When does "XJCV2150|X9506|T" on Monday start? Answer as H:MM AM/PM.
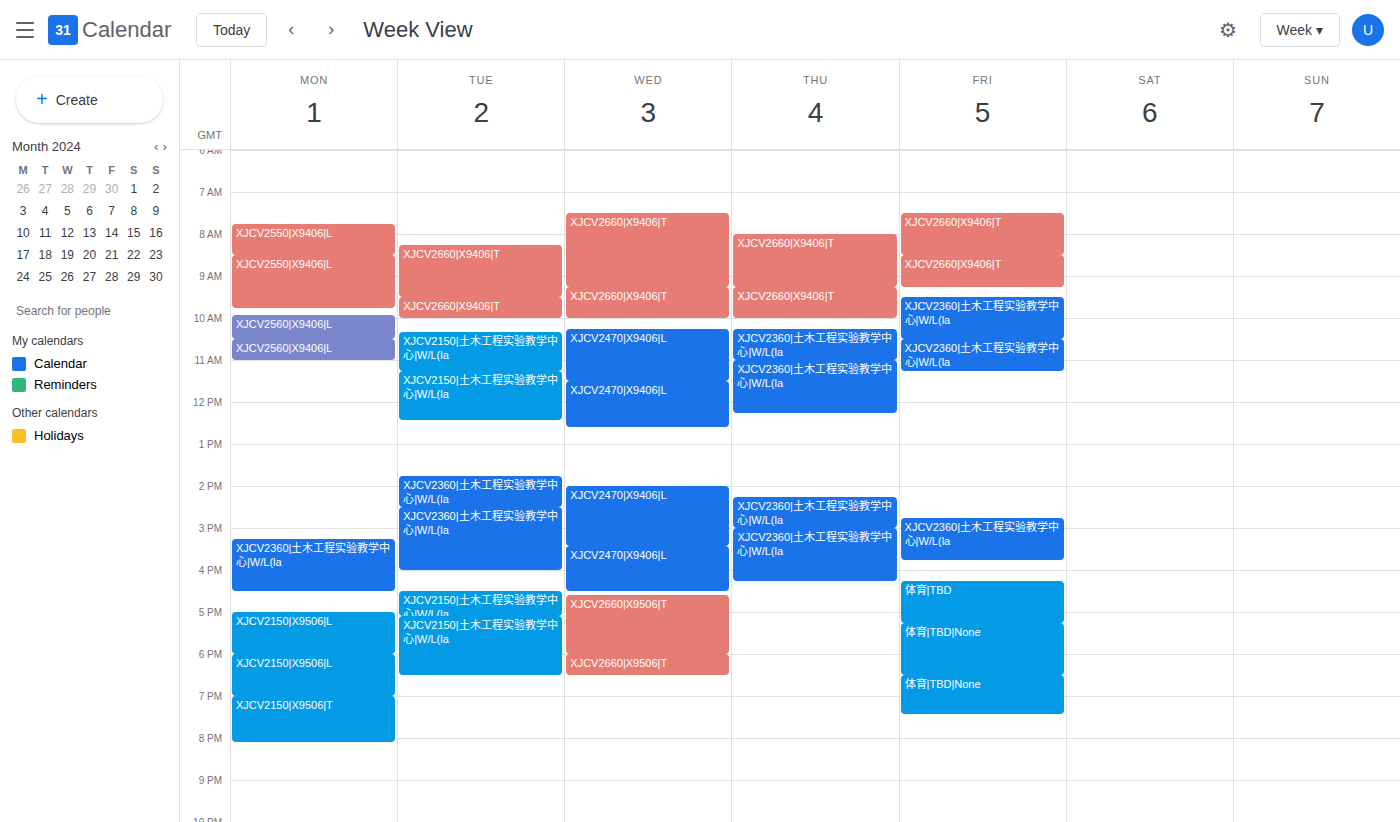
7:00 PM